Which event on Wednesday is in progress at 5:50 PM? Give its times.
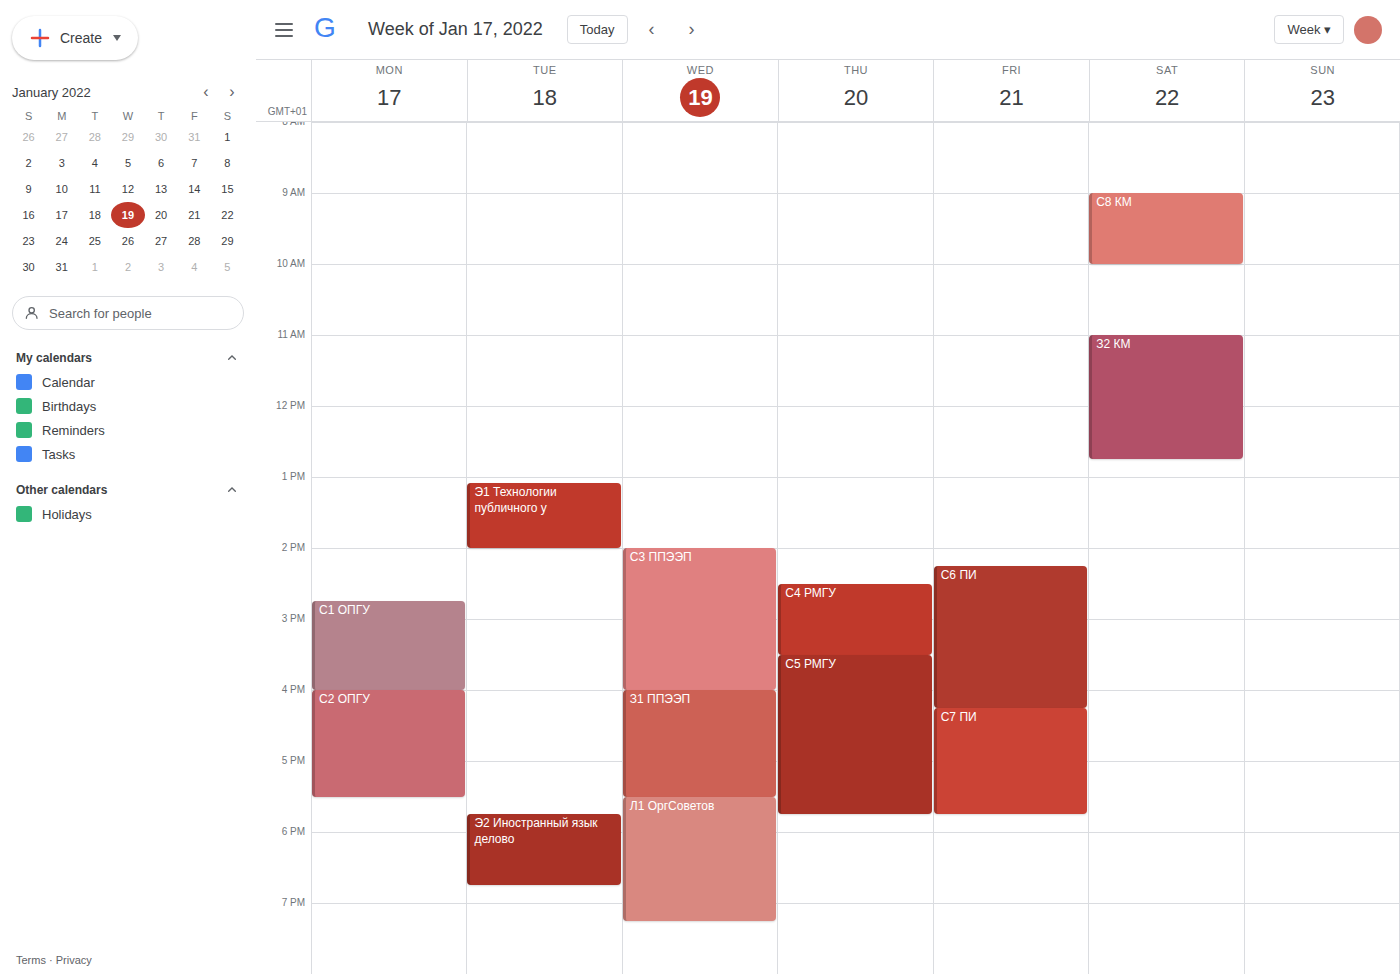
"Л1 ОргСоветов", 5:30 PM to 7:15 PM